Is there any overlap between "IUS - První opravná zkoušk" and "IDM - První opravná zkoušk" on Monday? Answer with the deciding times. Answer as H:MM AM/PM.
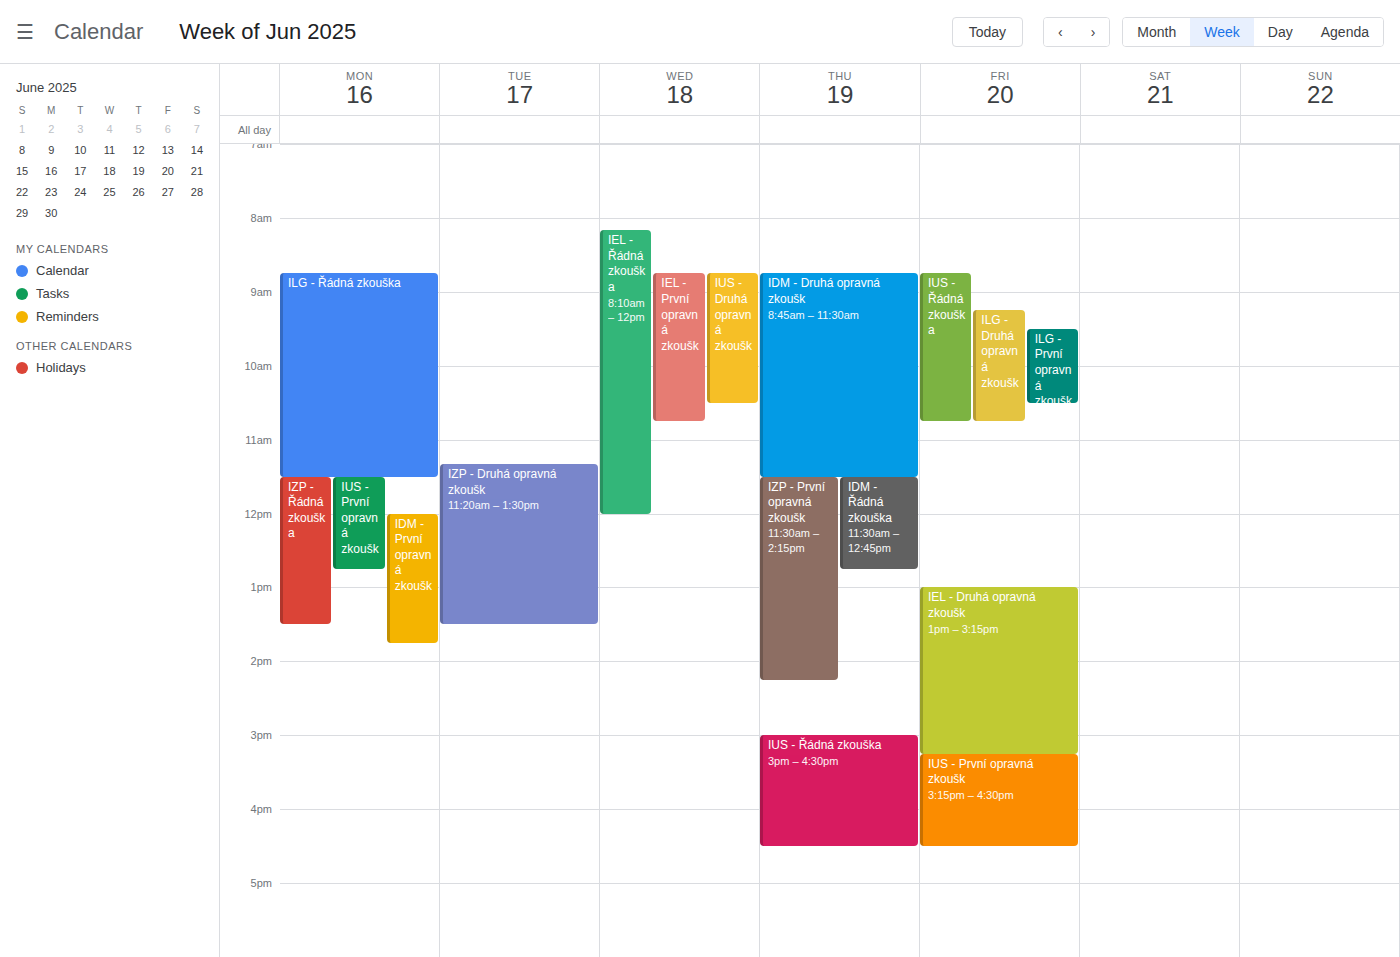
"IDM - První opravná zkoušk" starts at 12:00 PM, before "IUS - První opravná zkoušk" ends at 12:45 PM -- they overlap.